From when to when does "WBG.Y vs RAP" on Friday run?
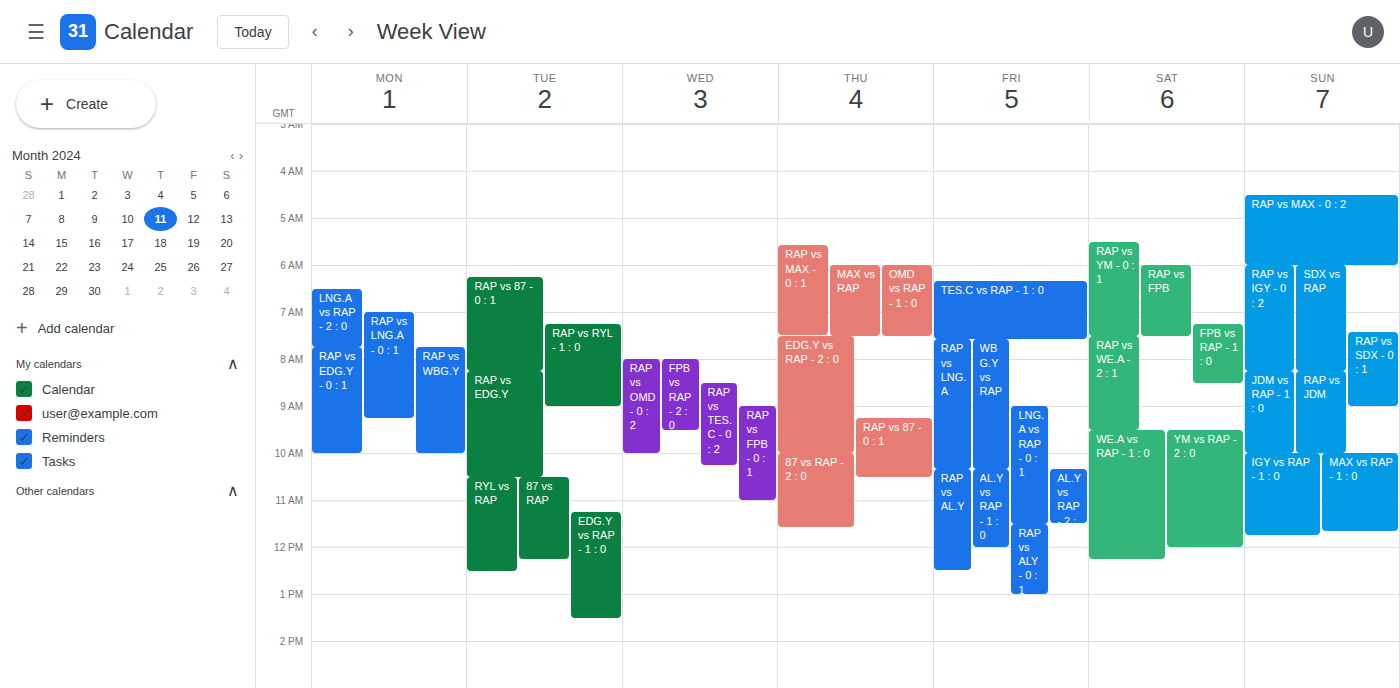
7:35 AM to 10:20 AM